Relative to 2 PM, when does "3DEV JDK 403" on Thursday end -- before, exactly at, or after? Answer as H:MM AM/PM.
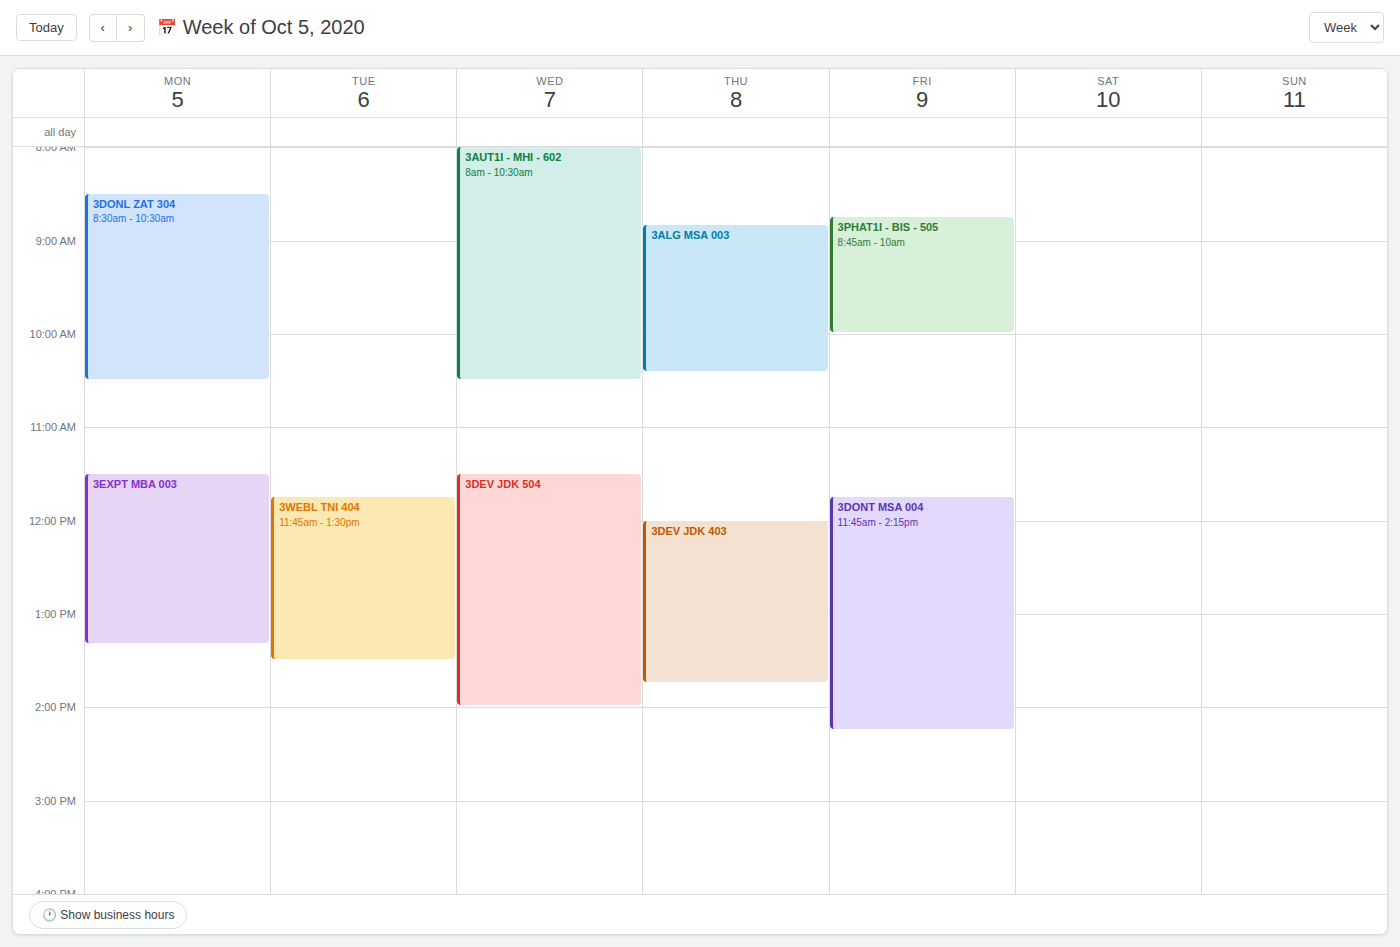
1:45 PM -- before 2 PM, 15 minutes above the 2 PM line.